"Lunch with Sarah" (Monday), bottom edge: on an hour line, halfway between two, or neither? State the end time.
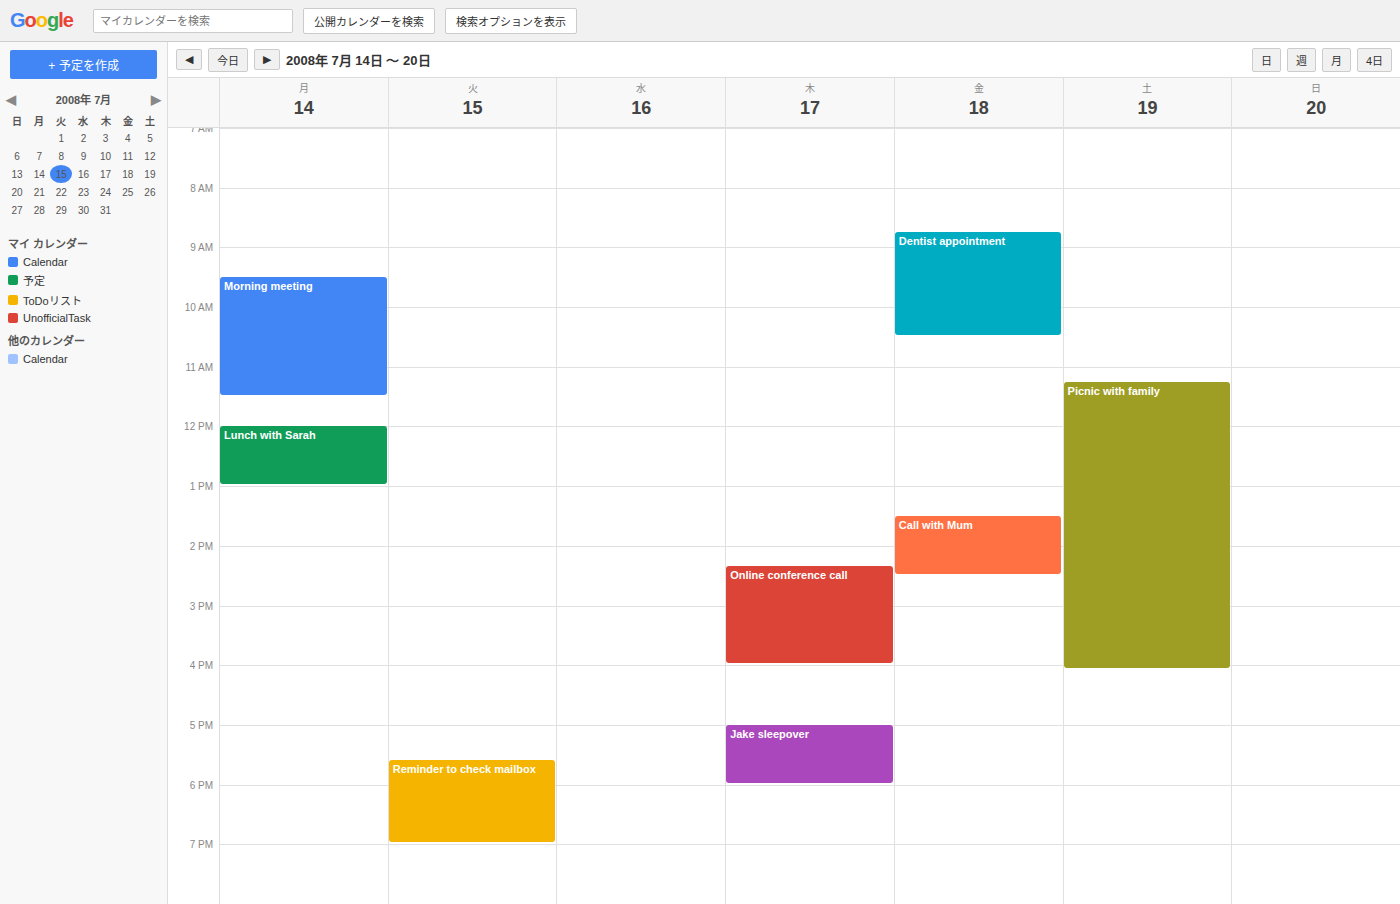
1:00 PM -- exactly on the 1 PM line.